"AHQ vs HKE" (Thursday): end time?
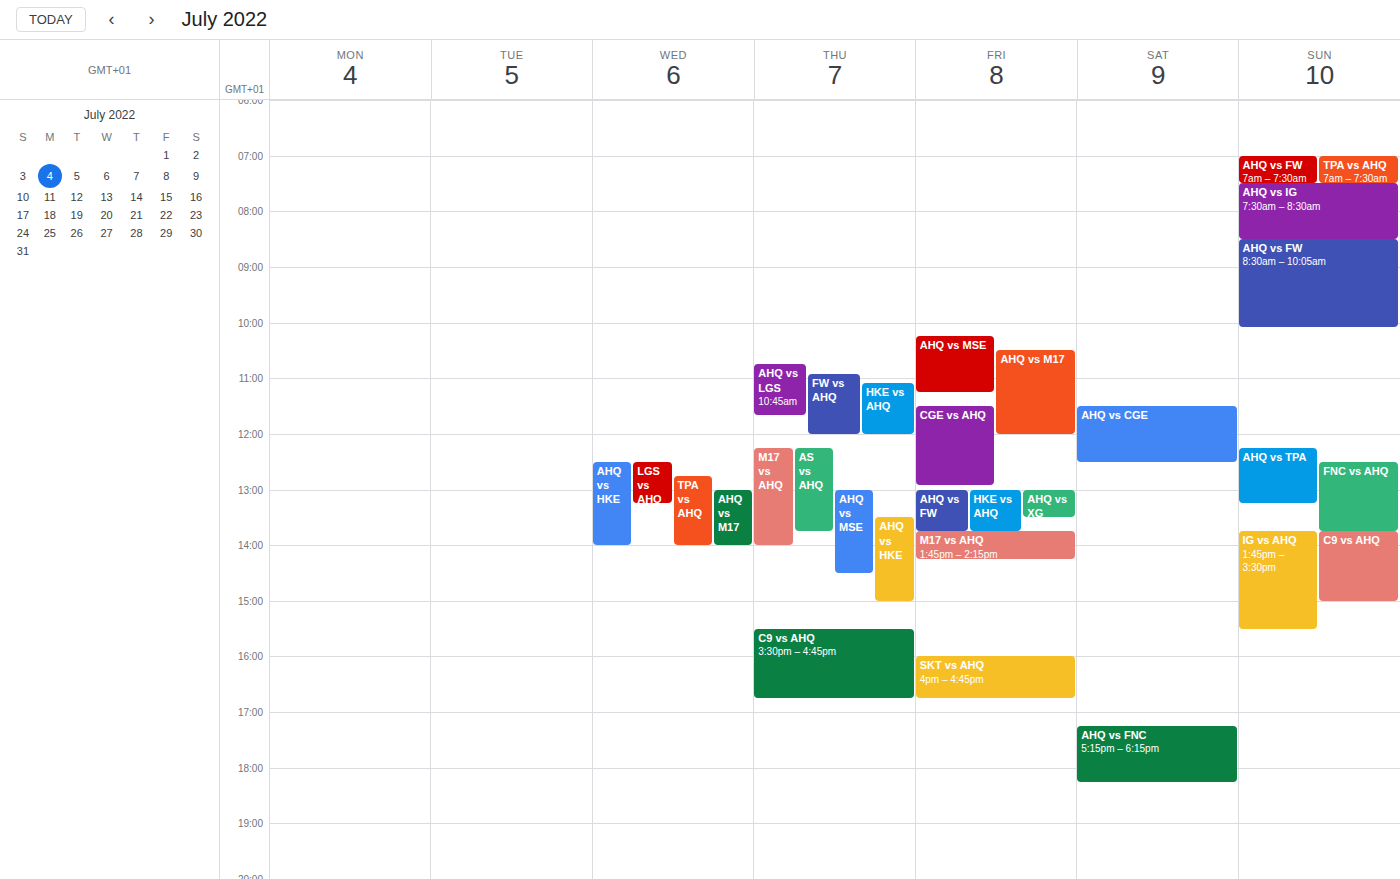
3:00 PM